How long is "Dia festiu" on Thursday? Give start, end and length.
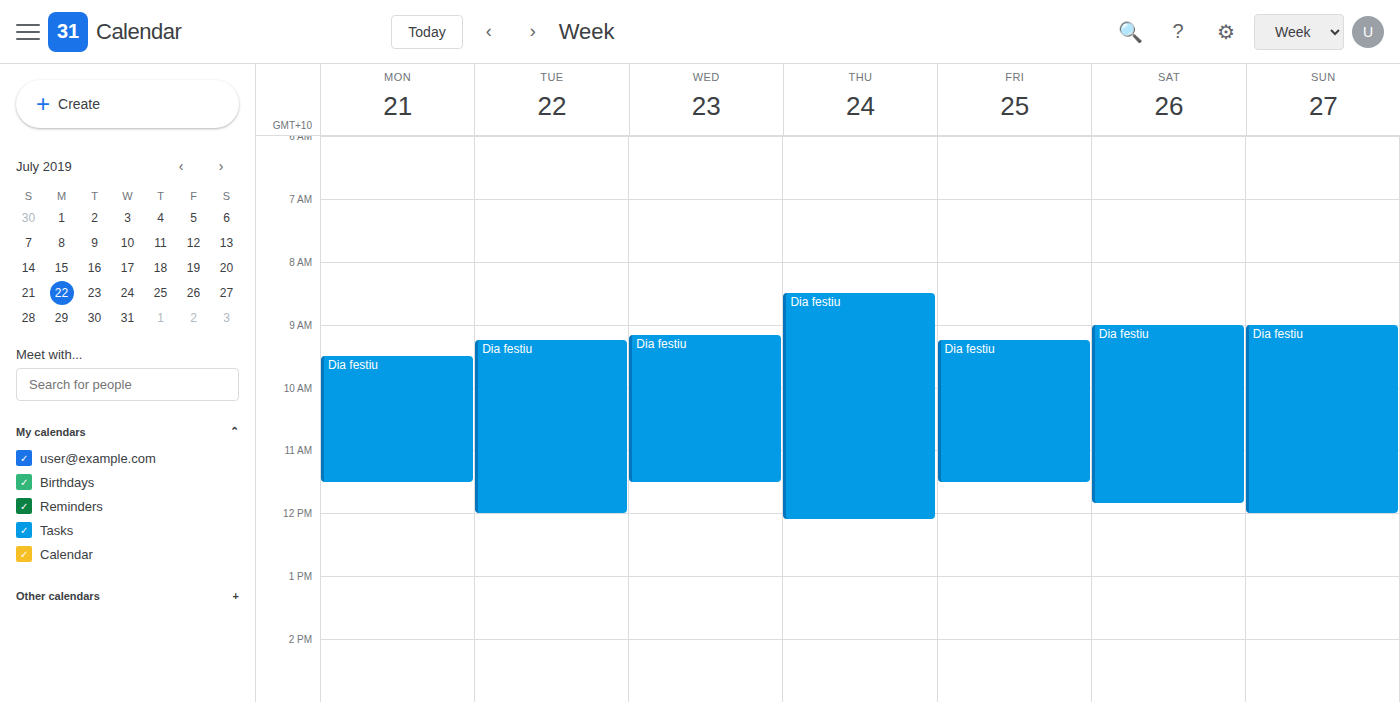
08:30 to 12:05, 3 hours 35 minutes